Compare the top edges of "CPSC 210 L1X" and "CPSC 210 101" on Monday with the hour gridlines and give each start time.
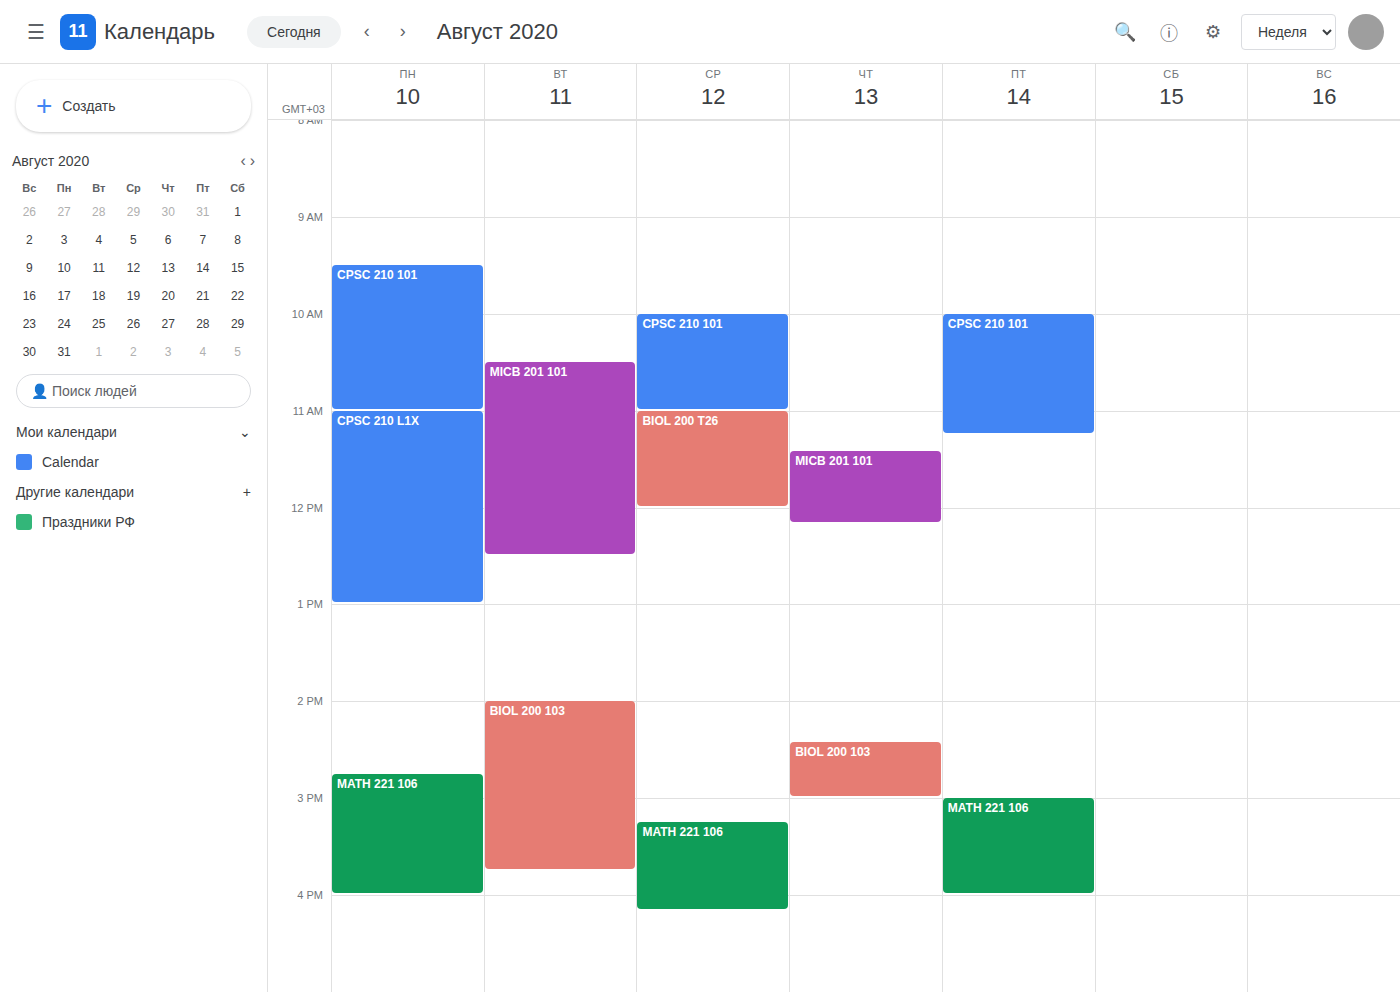
"CPSC 210 L1X": 11:00 AM, exactly on the 11 AM line. "CPSC 210 101": 9:30 AM, halfway between the 9 AM and 10 AM lines.